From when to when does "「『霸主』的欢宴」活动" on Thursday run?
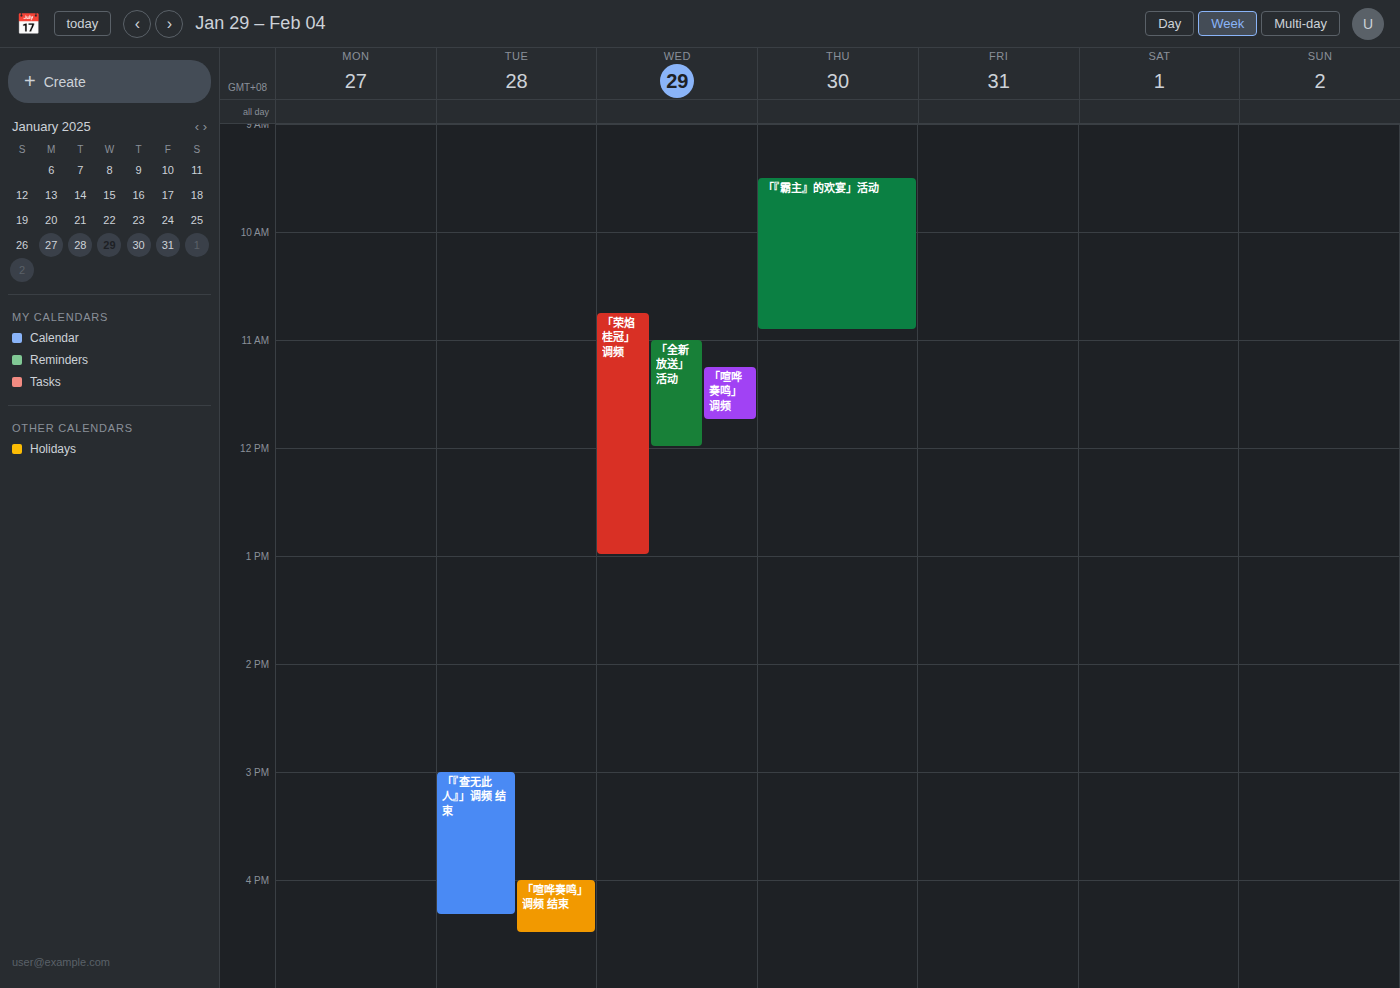
09:30 to 10:55